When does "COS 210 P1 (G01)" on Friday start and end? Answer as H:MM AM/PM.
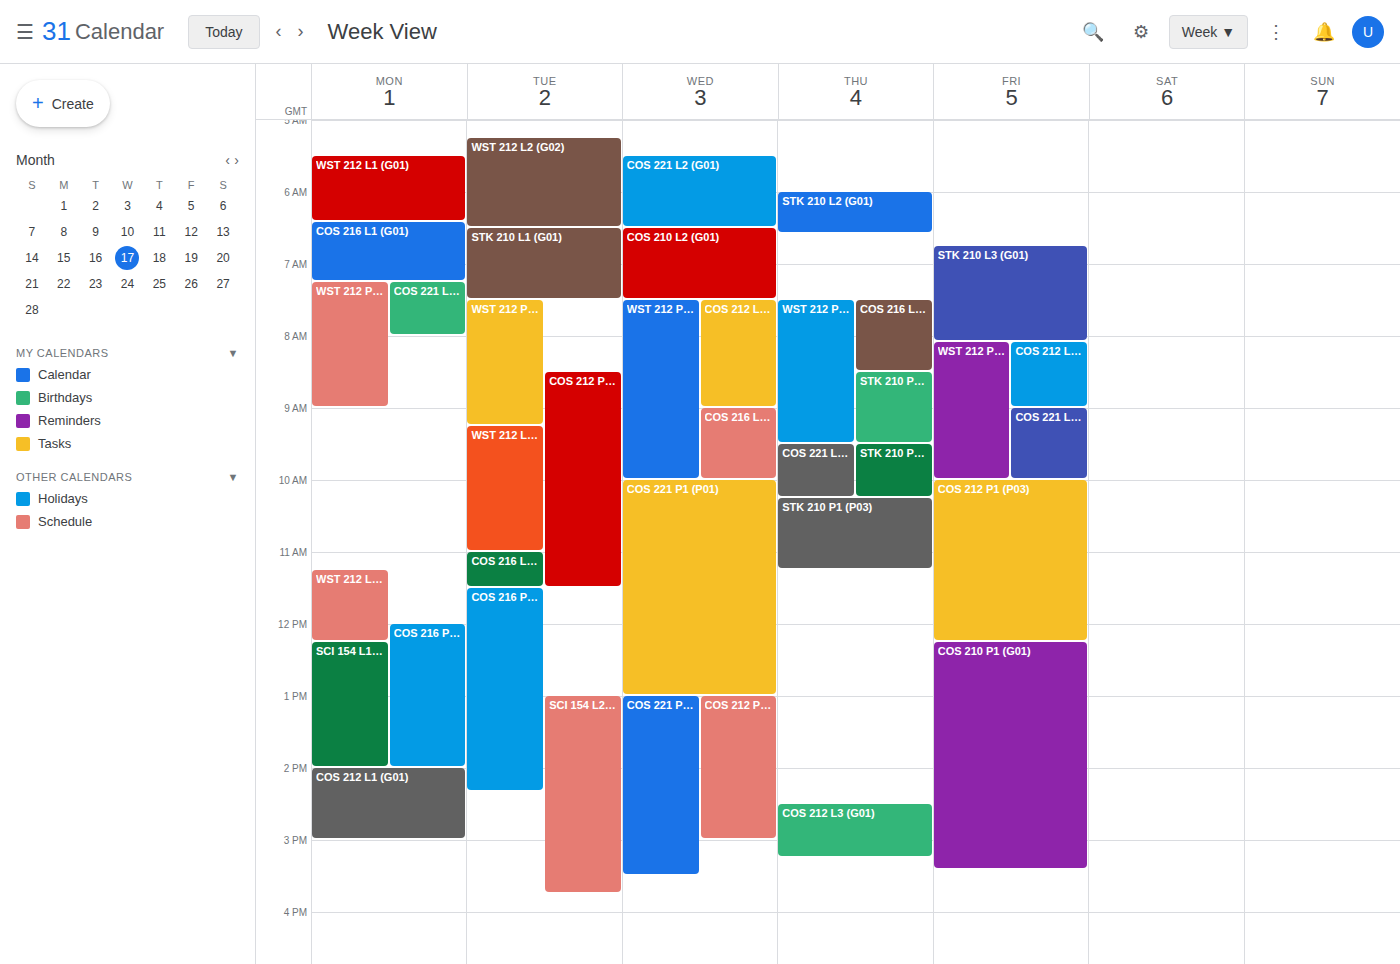
12:15 PM to 3:25 PM